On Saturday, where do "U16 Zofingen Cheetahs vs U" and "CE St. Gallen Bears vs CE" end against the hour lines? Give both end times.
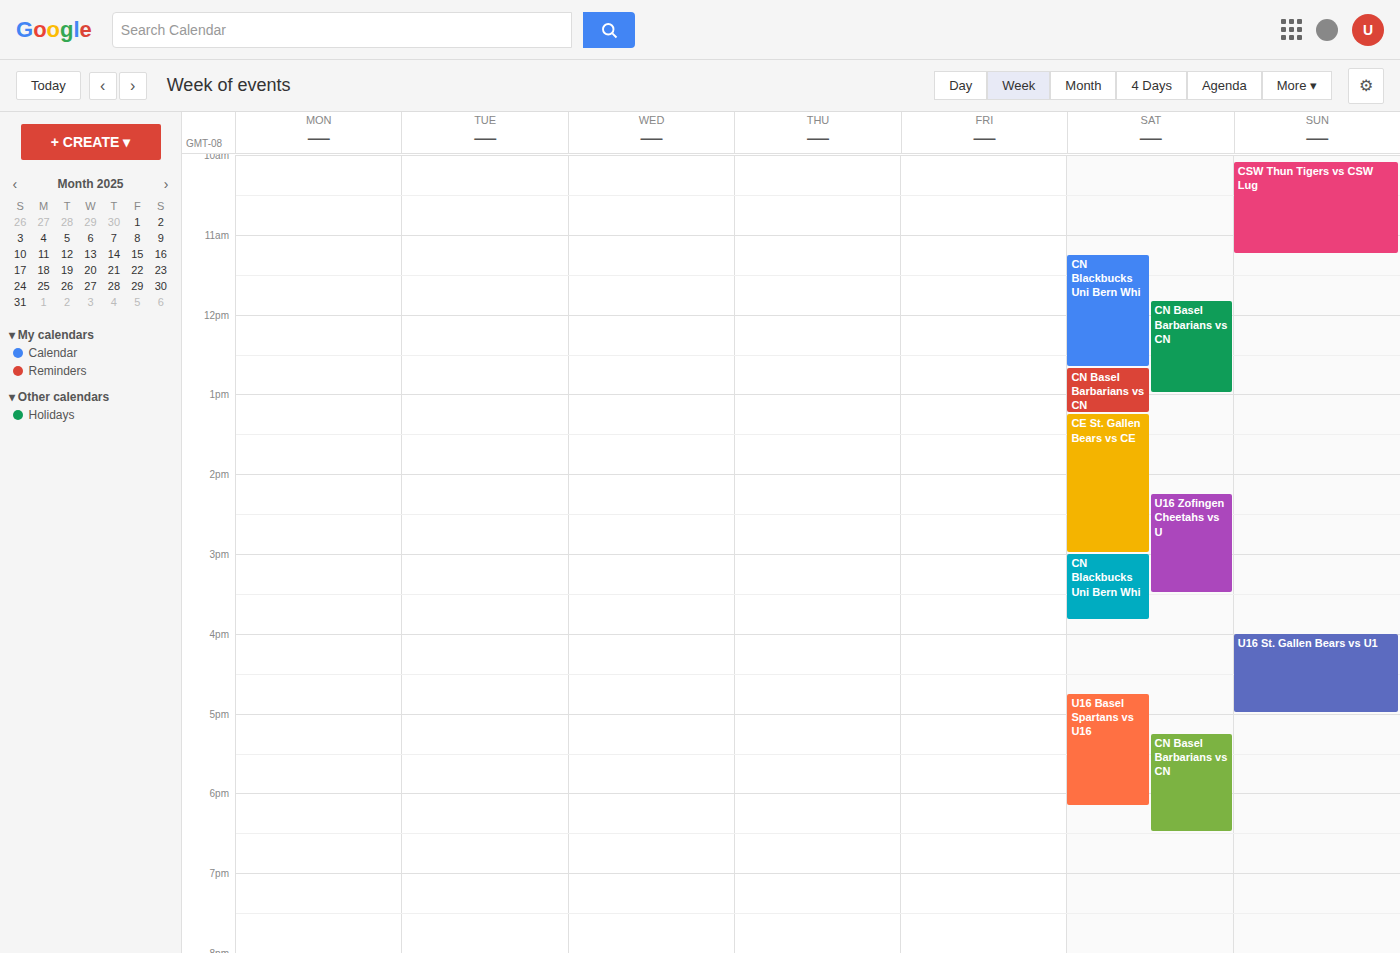
"U16 Zofingen Cheetahs vs U": 3:30 PM, halfway between the 3 PM and 4 PM lines. "CE St. Gallen Bears vs CE": 3:00 PM, exactly on the 3 PM line.